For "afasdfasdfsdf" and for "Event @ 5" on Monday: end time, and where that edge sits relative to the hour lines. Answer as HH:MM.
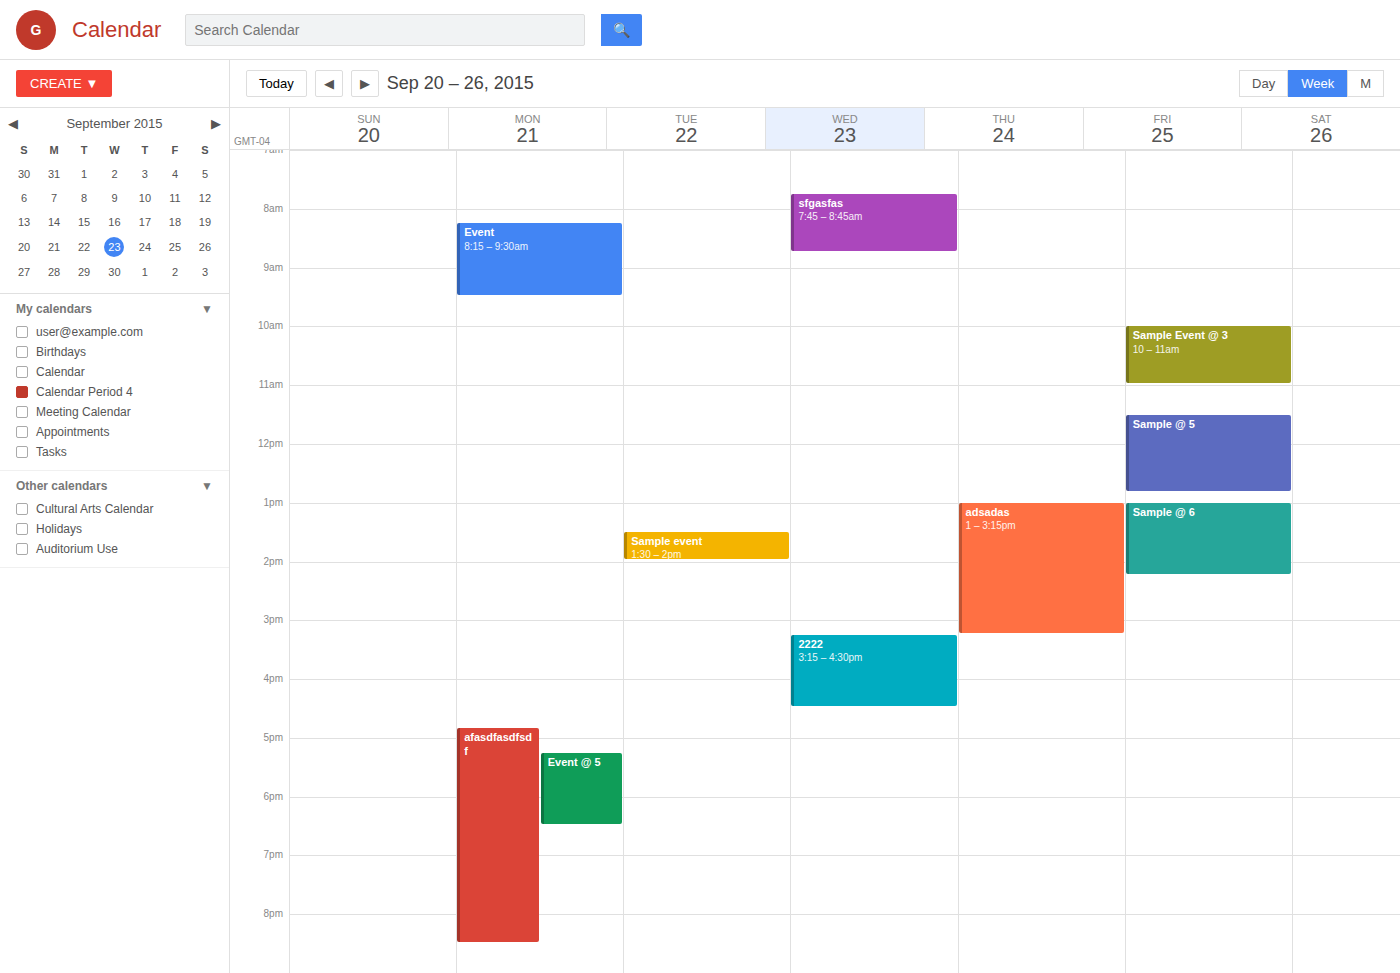
"afasdfasdfsdf": 20:30, halfway between the 20:00 and 21:00 lines. "Event @ 5": 18:30, halfway between the 18:00 and 19:00 lines.